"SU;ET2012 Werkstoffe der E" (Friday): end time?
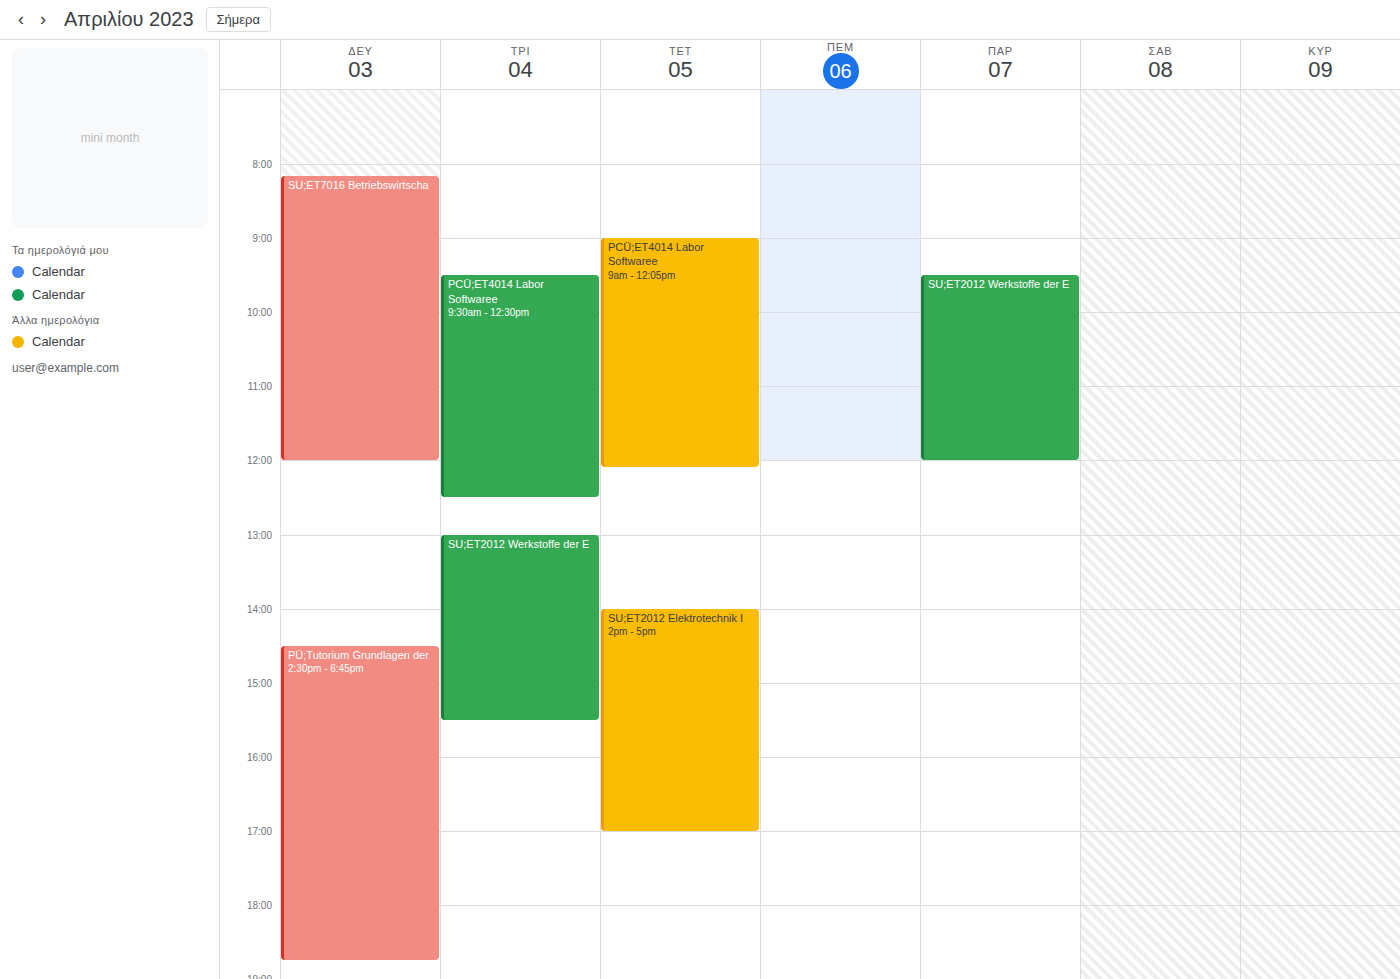
12:00 PM